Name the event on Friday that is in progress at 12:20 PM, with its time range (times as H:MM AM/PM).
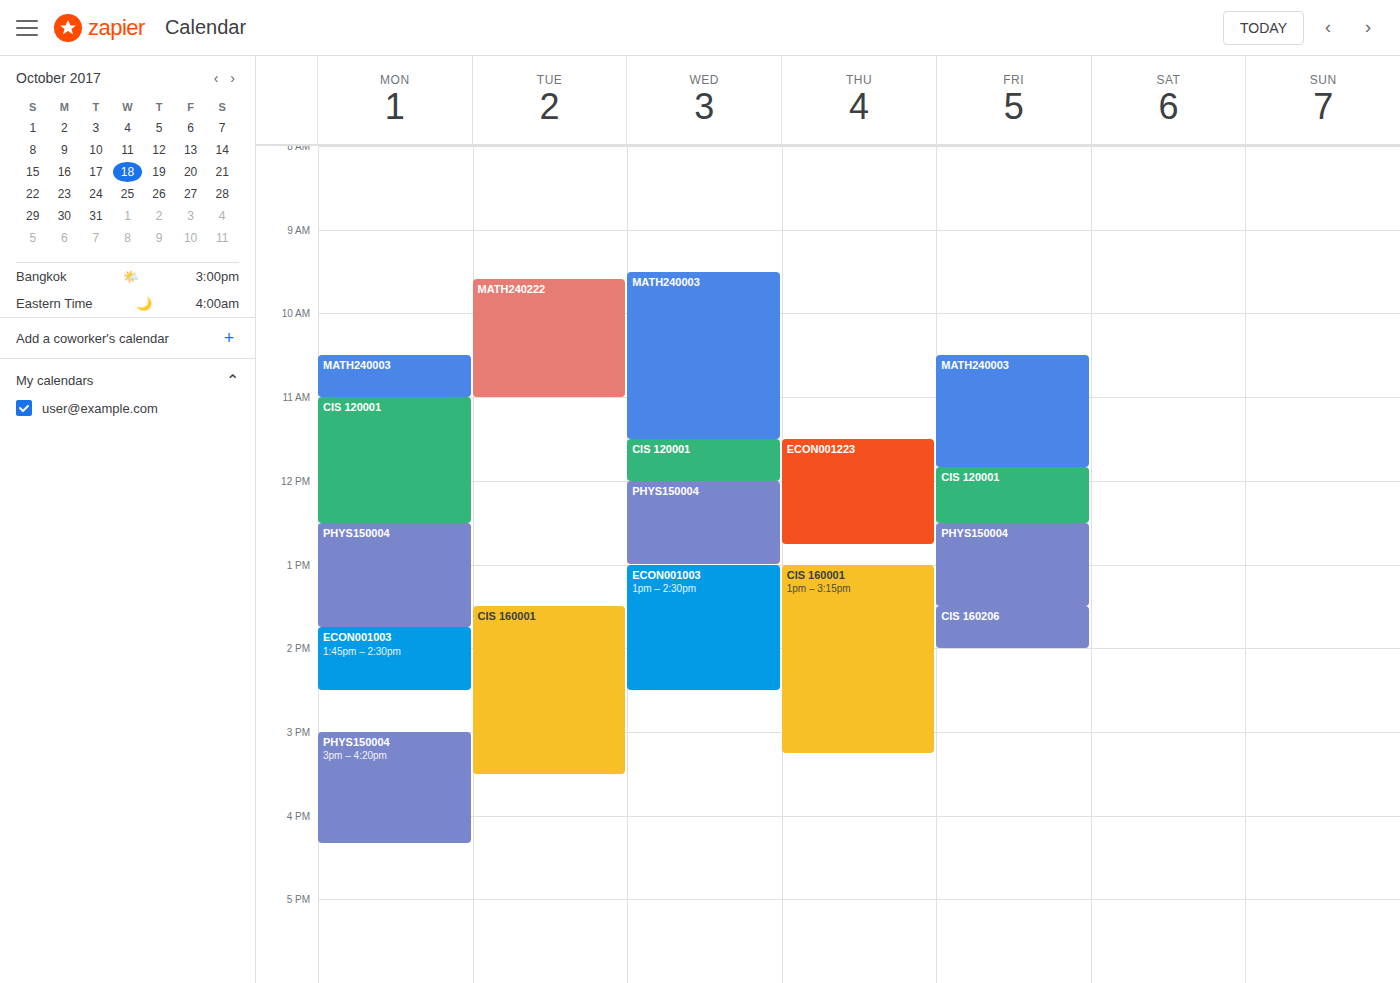
"CIS 120001", 11:50 AM to 12:30 PM